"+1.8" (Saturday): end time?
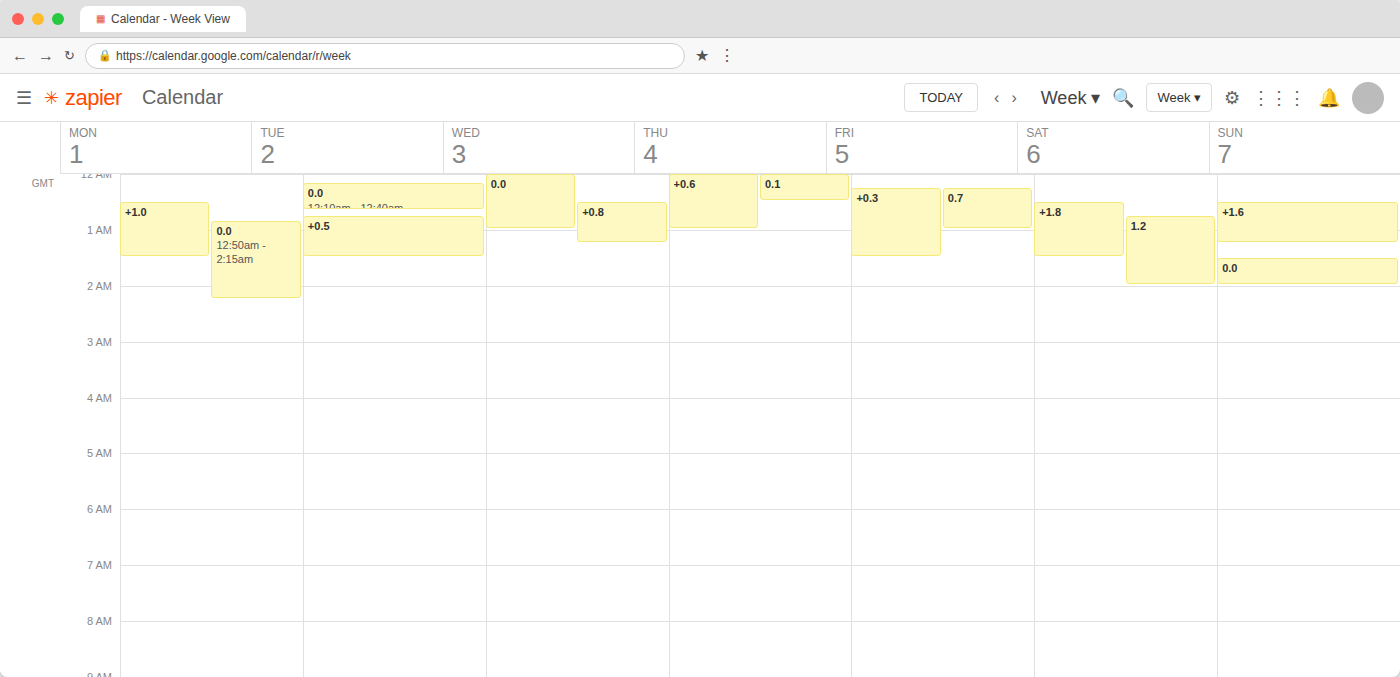
1:30 AM